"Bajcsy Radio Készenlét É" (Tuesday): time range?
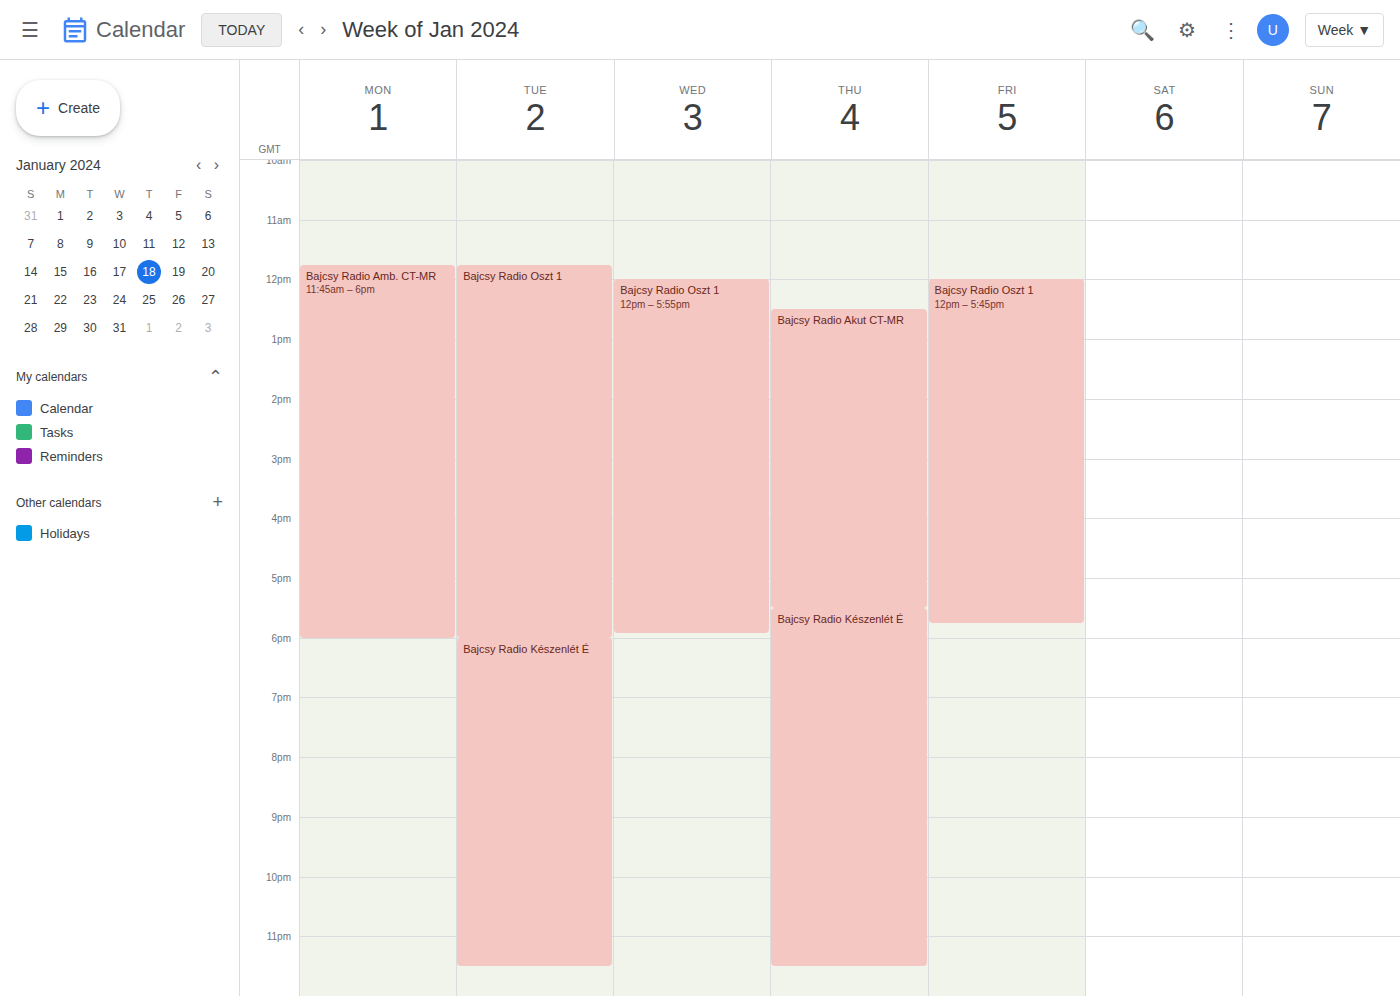
6:00 PM to 11:30 PM